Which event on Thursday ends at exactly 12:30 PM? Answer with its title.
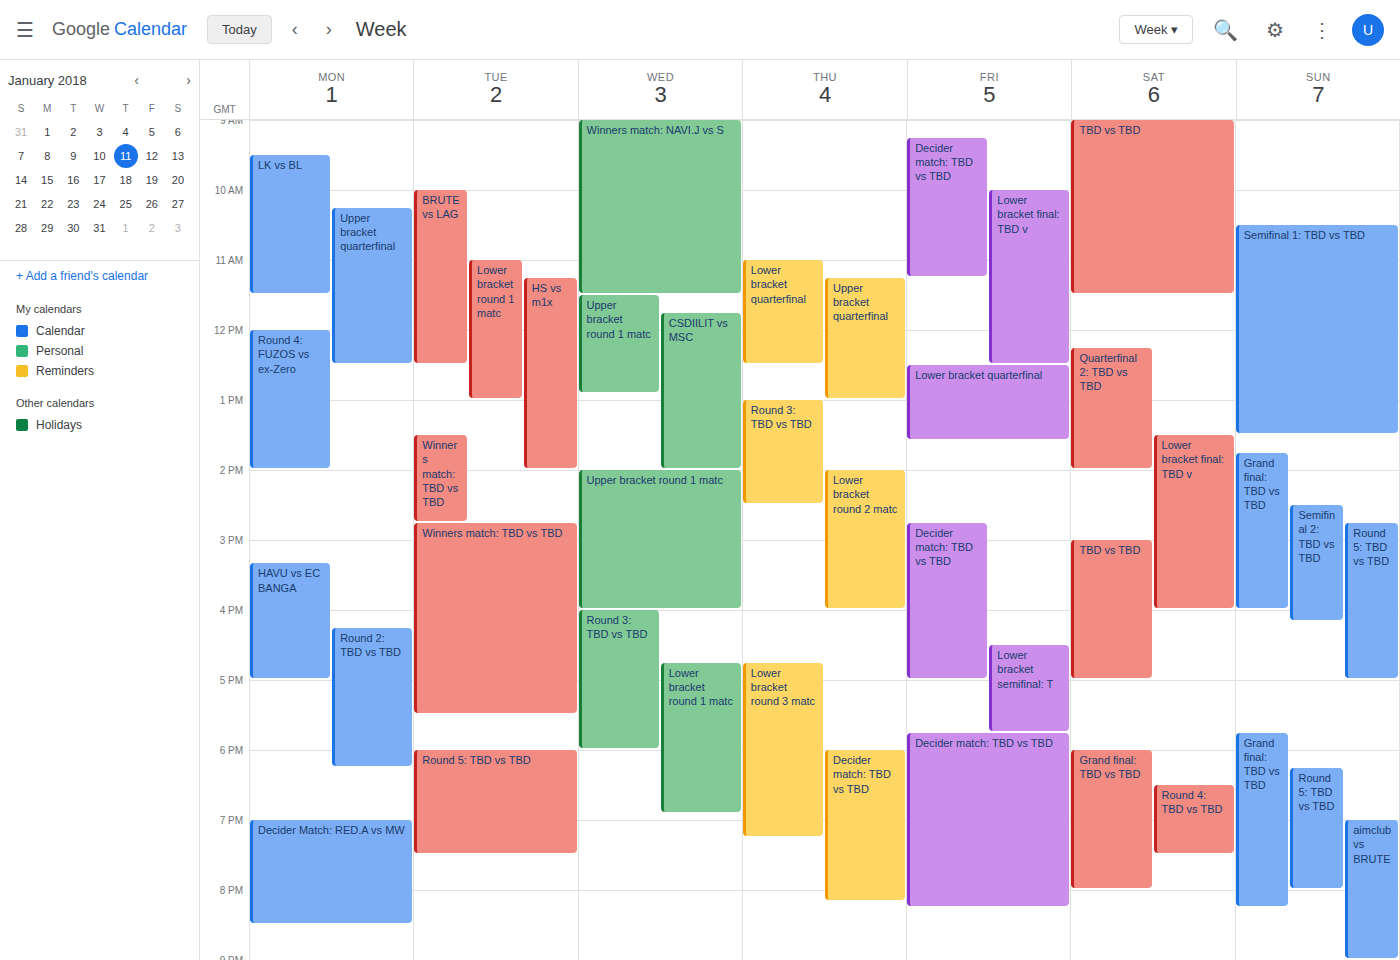
"Lower bracket quarterfinal"